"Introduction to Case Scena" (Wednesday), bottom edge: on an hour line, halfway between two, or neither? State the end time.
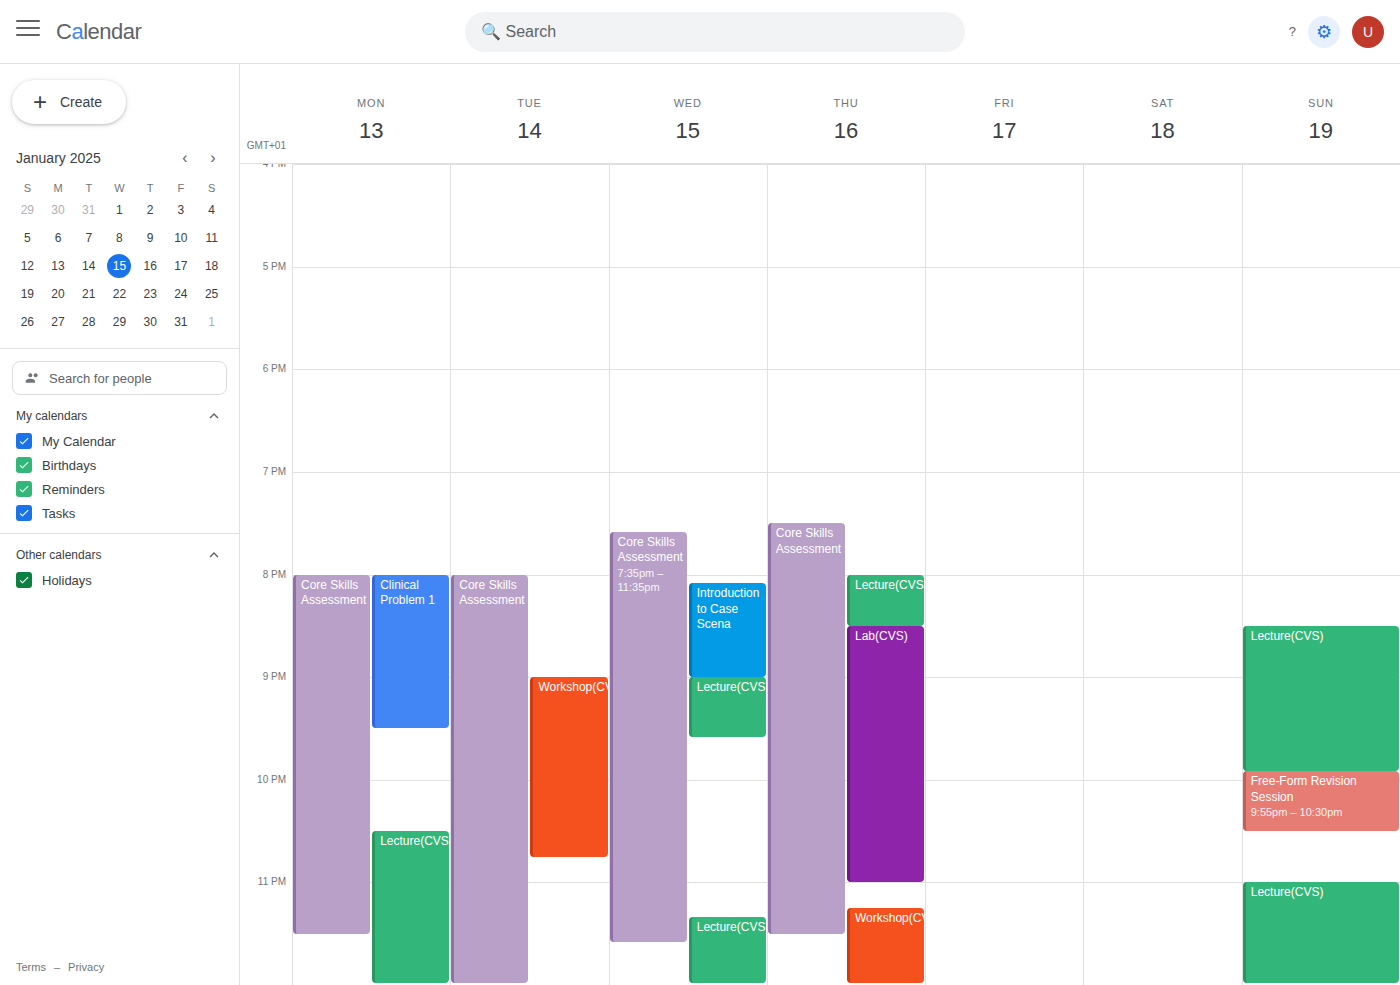
9:00 PM -- exactly on the 9 PM line.